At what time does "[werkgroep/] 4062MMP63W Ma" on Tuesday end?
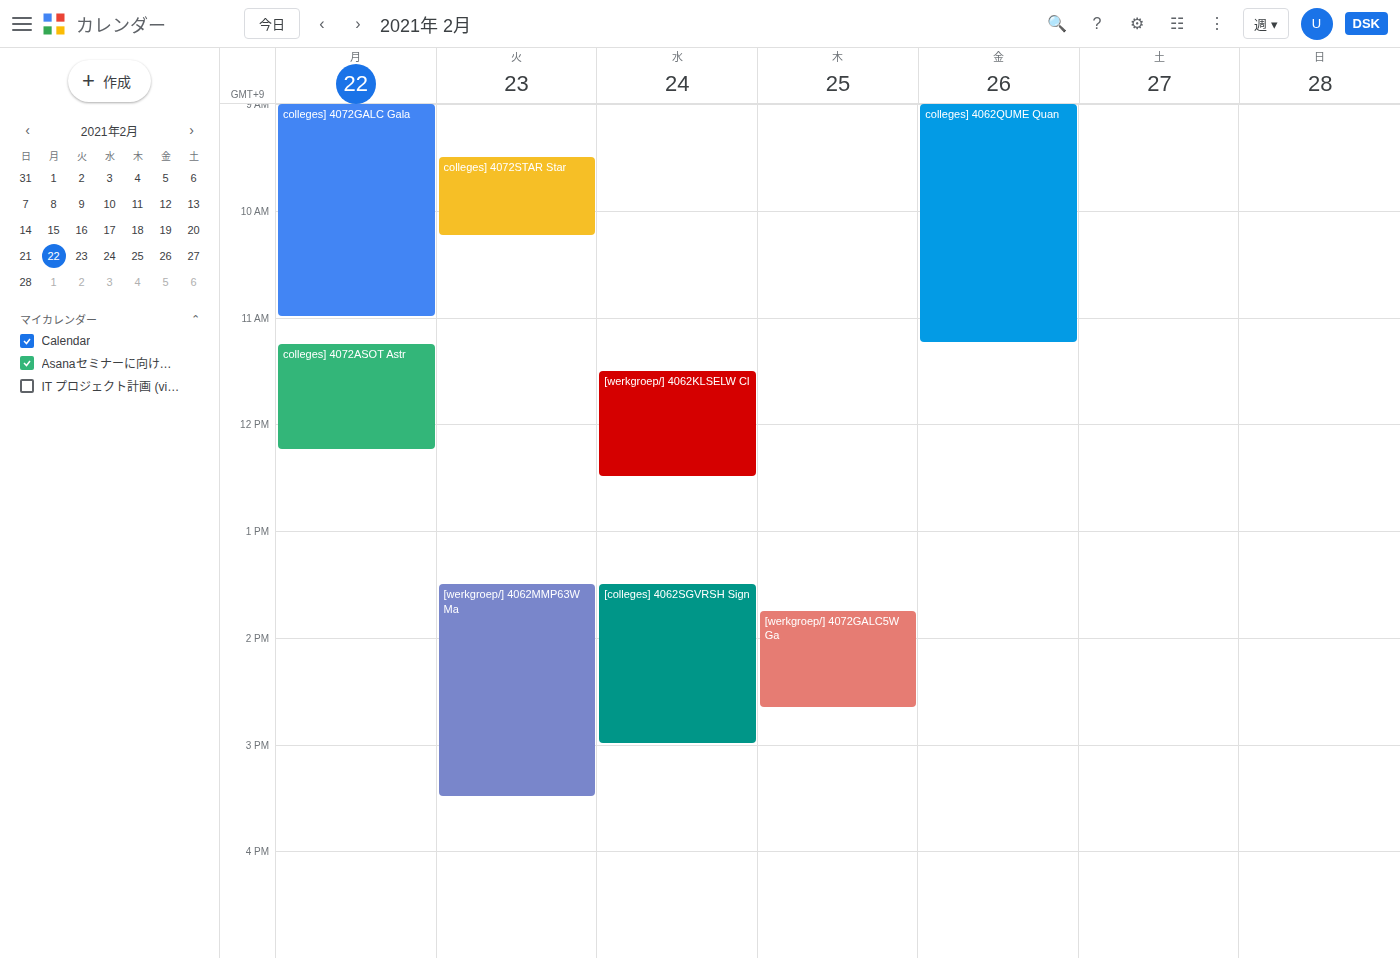
3:30 PM